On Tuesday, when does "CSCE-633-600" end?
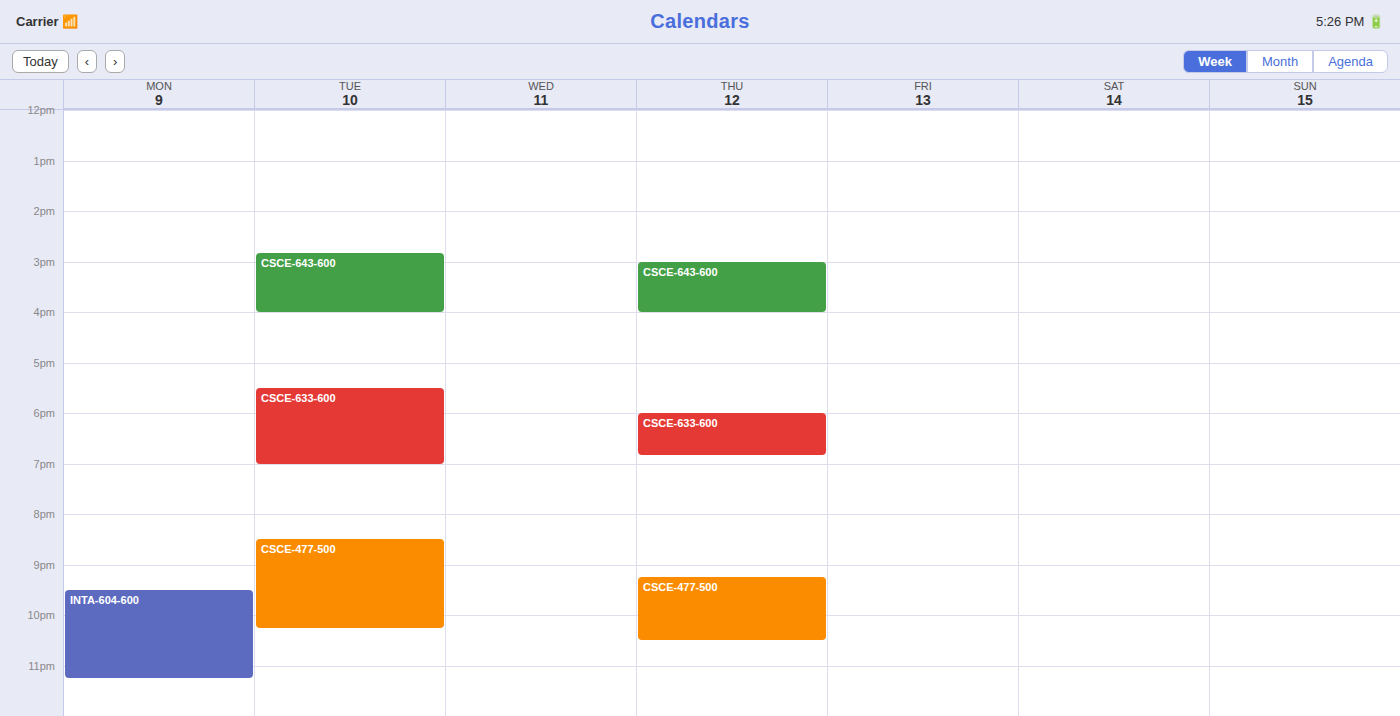
7:00 PM